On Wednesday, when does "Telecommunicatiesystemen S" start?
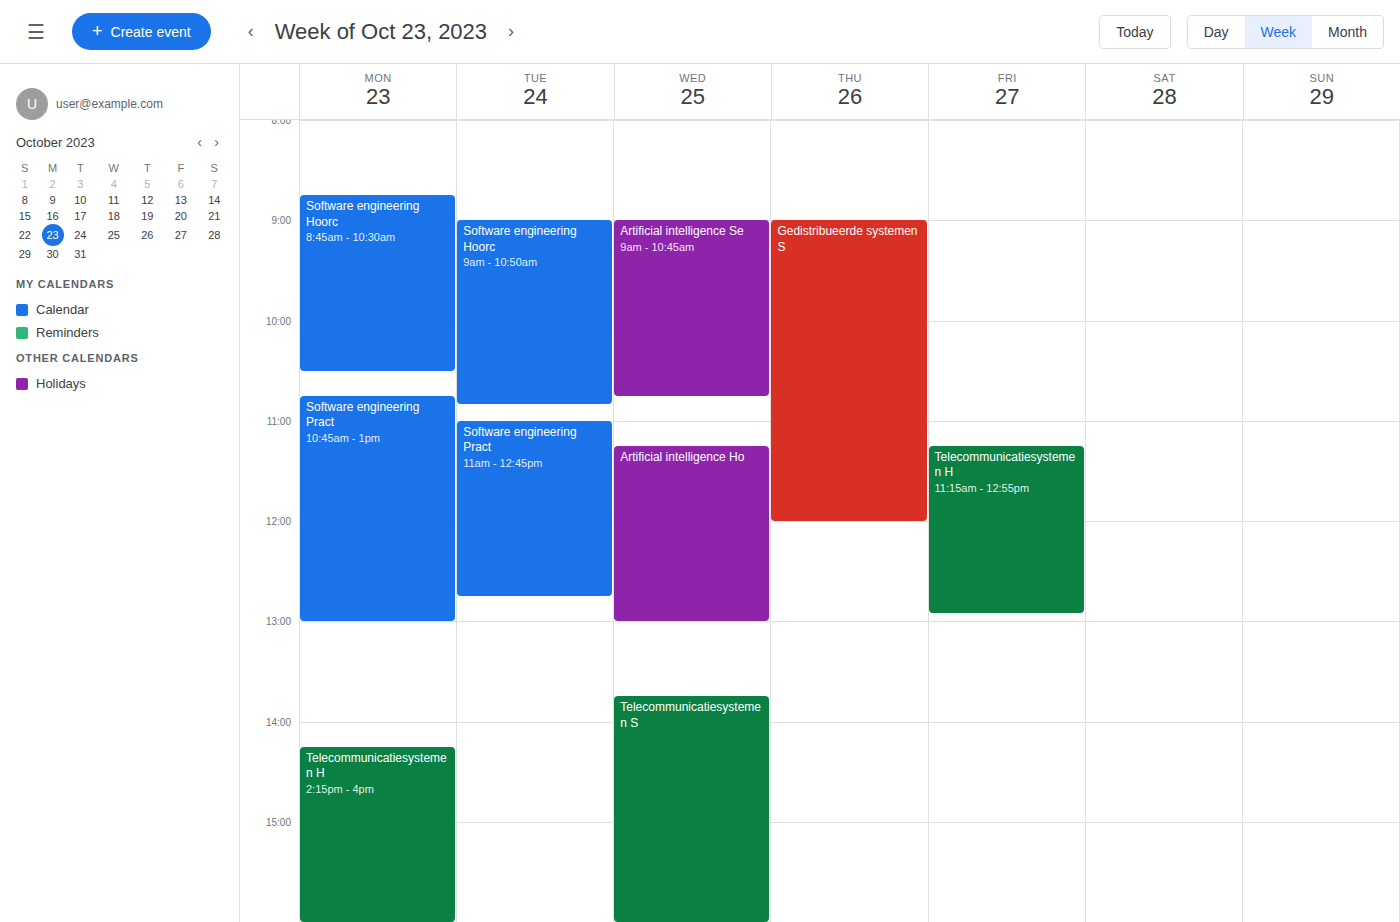
1:45 PM